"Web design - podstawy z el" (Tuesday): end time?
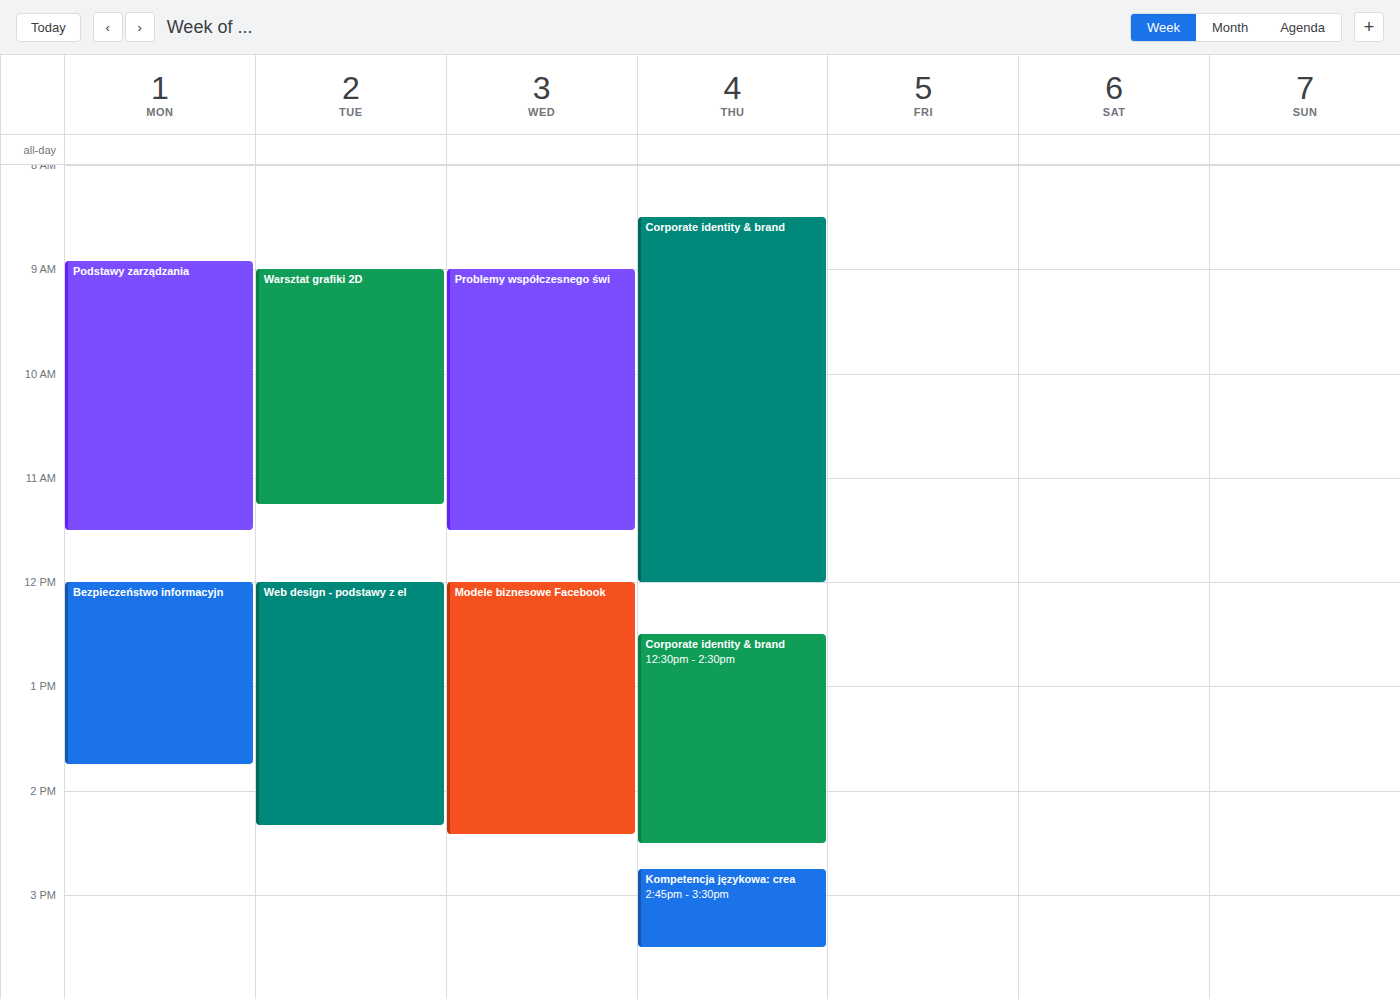
2:20 PM